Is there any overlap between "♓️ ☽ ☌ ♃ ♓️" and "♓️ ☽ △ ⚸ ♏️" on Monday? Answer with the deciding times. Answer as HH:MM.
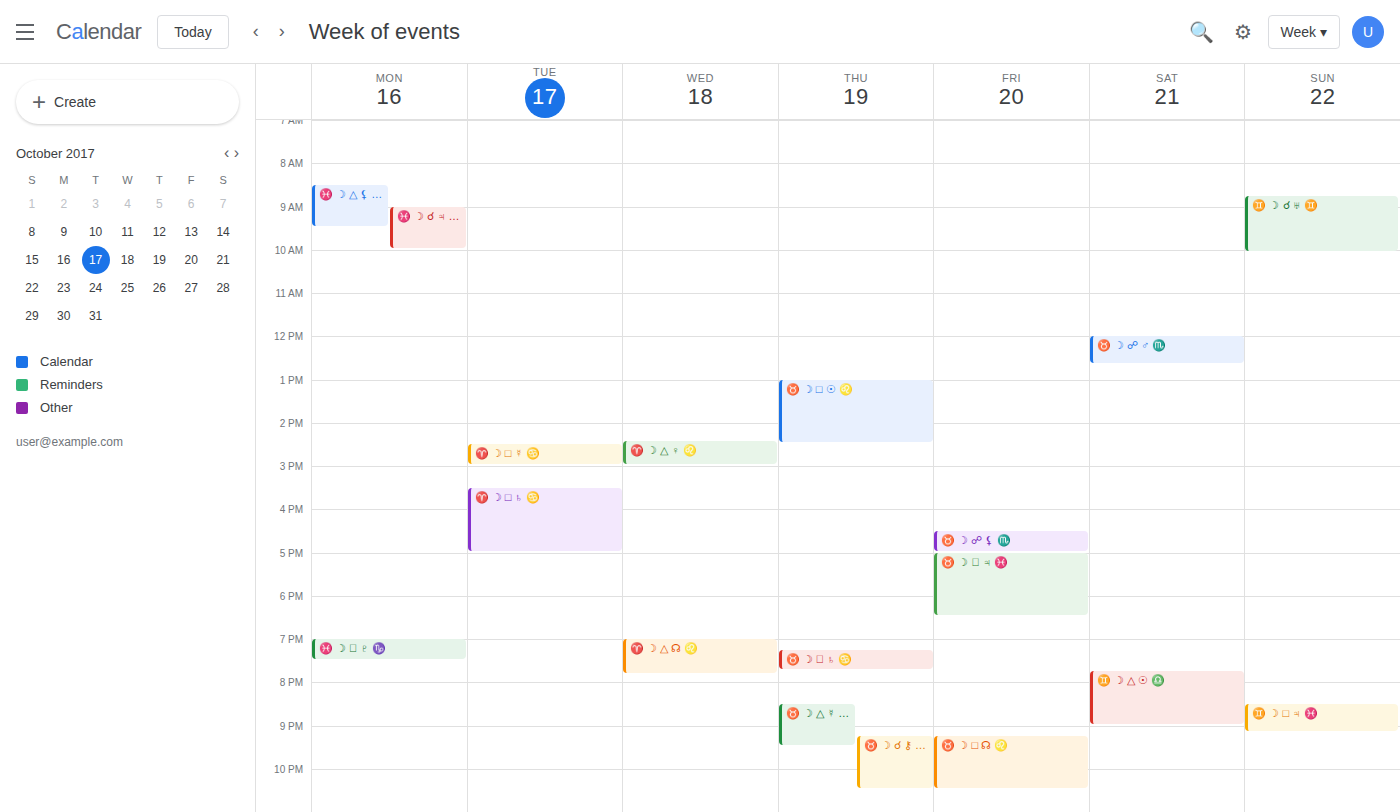
"♓️ ☽ ☌ ♃ ♓️" starts at 09:00, before "♓️ ☽ △ ⚸ ♏️" ends at 09:30 -- they overlap.